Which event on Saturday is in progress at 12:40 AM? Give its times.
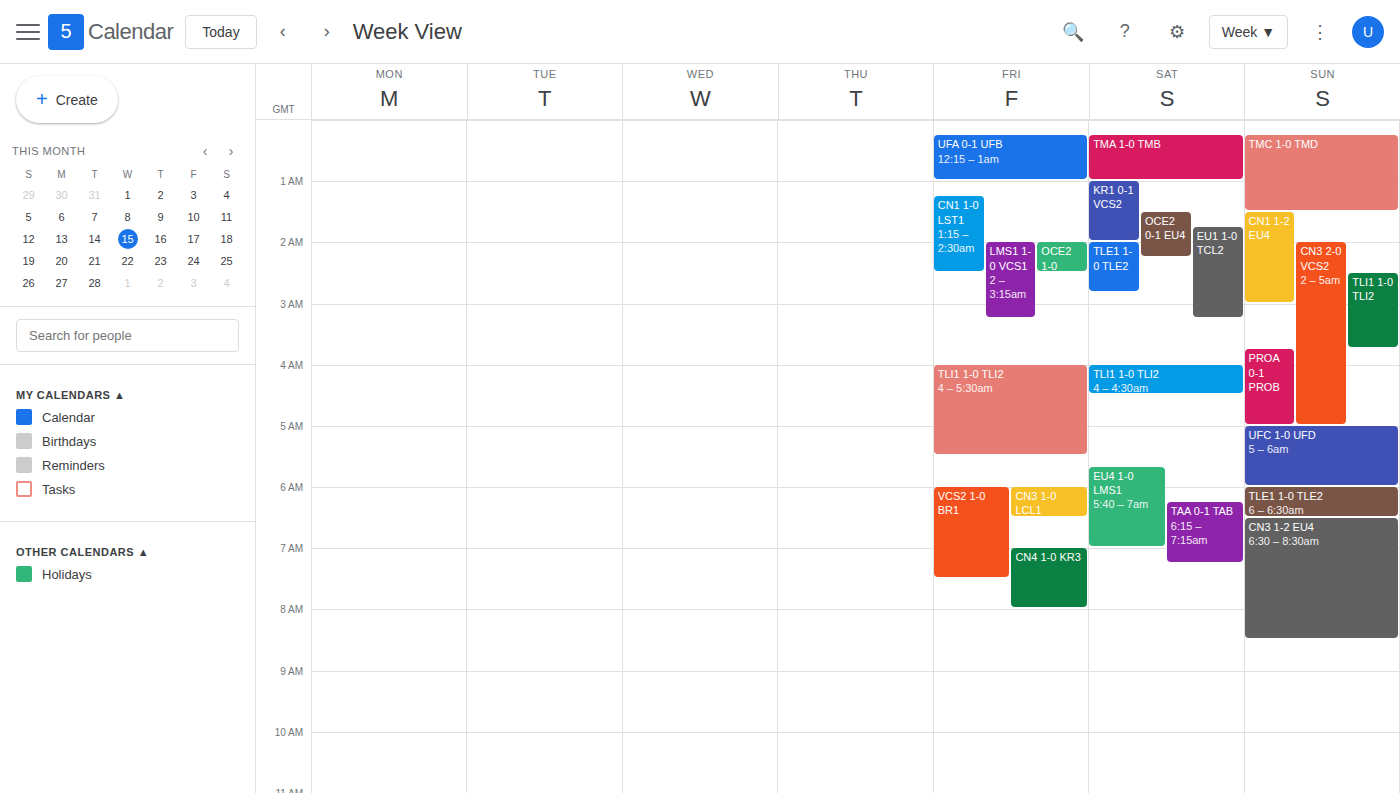
"TMA 1-0 TMB", 12:15 AM to 1:00 AM